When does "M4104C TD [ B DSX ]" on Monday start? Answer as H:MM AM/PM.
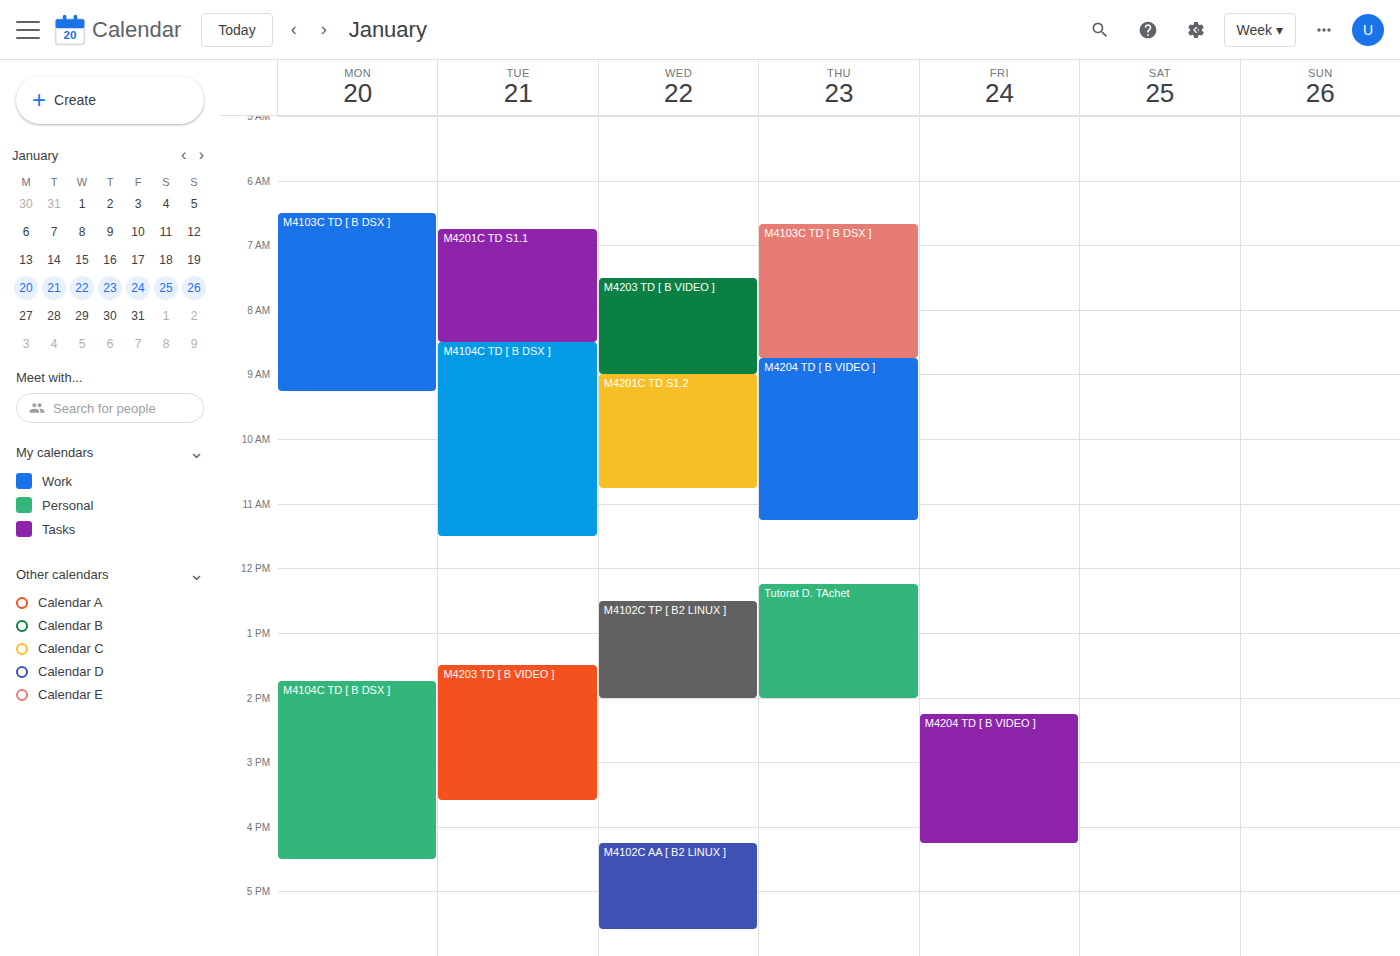
1:45 PM